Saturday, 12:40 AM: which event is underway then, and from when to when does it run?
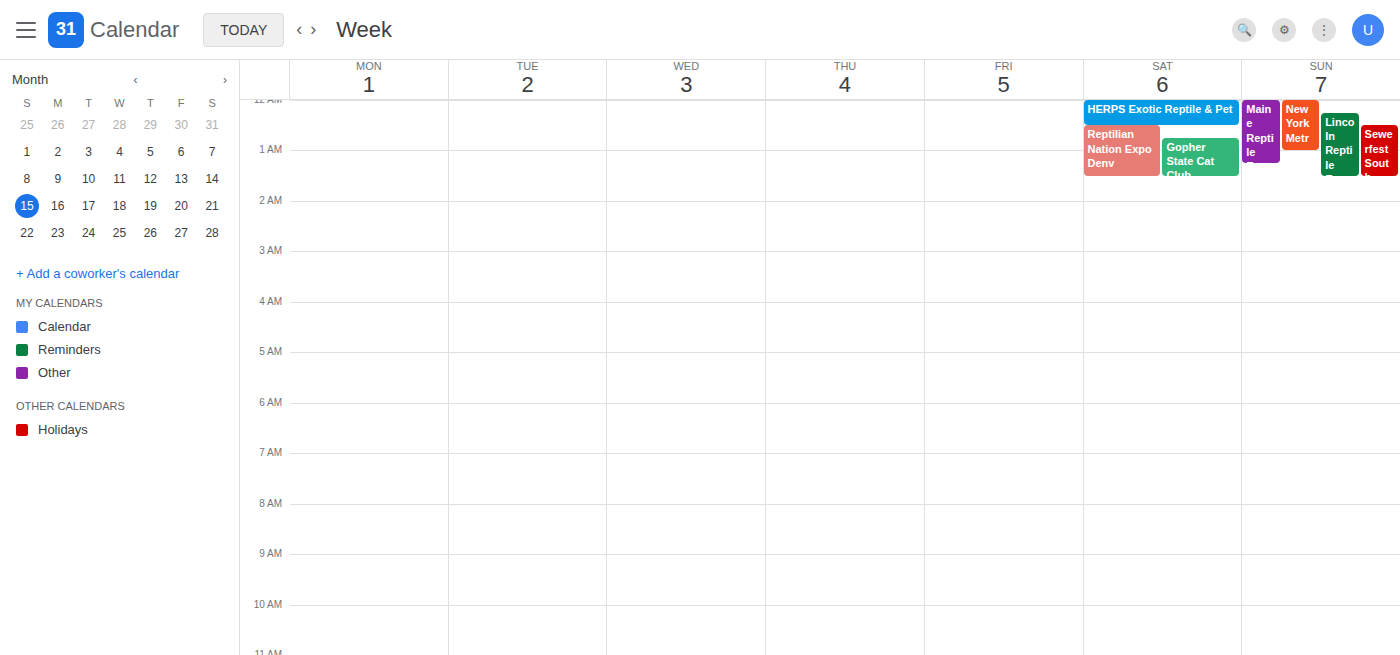
"Reptilian Nation Expo Denv", 12:30 AM to 1:30 AM